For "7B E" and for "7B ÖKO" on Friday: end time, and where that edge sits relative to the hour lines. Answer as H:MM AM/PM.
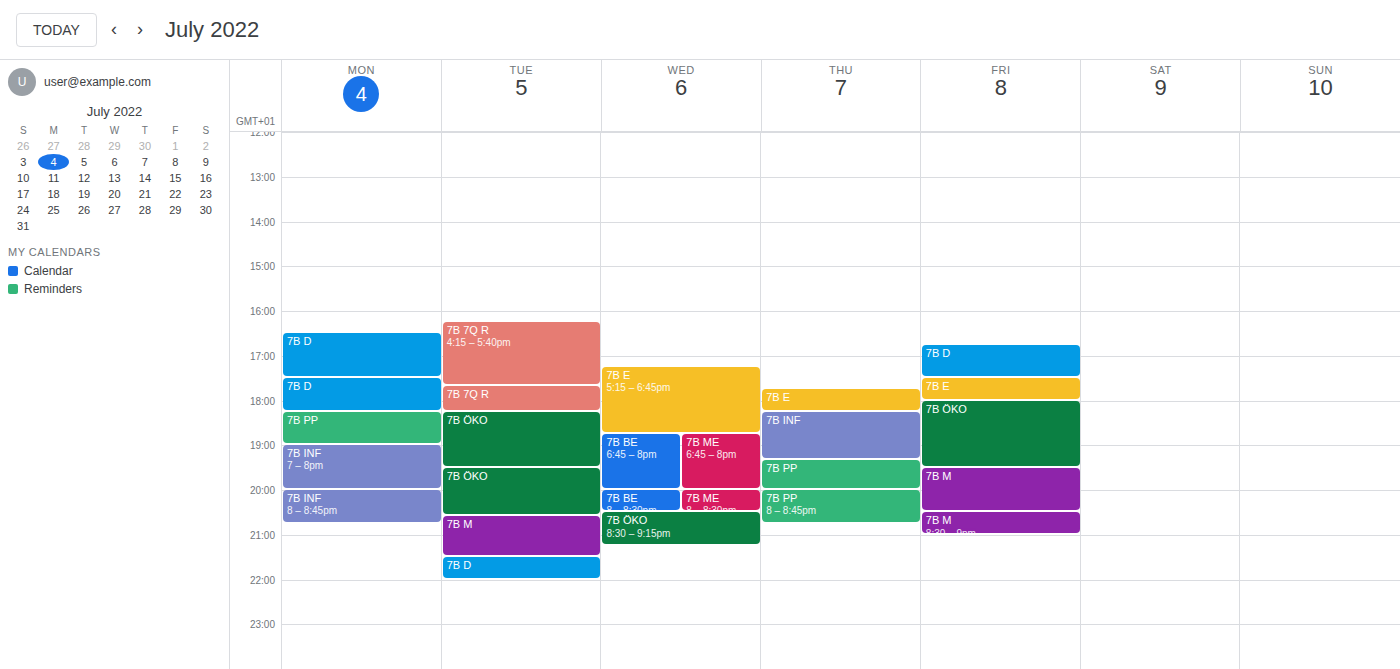
"7B E": 6:00 PM, exactly on the 6 PM line. "7B ÖKO": 7:30 PM, halfway between the 7 PM and 8 PM lines.